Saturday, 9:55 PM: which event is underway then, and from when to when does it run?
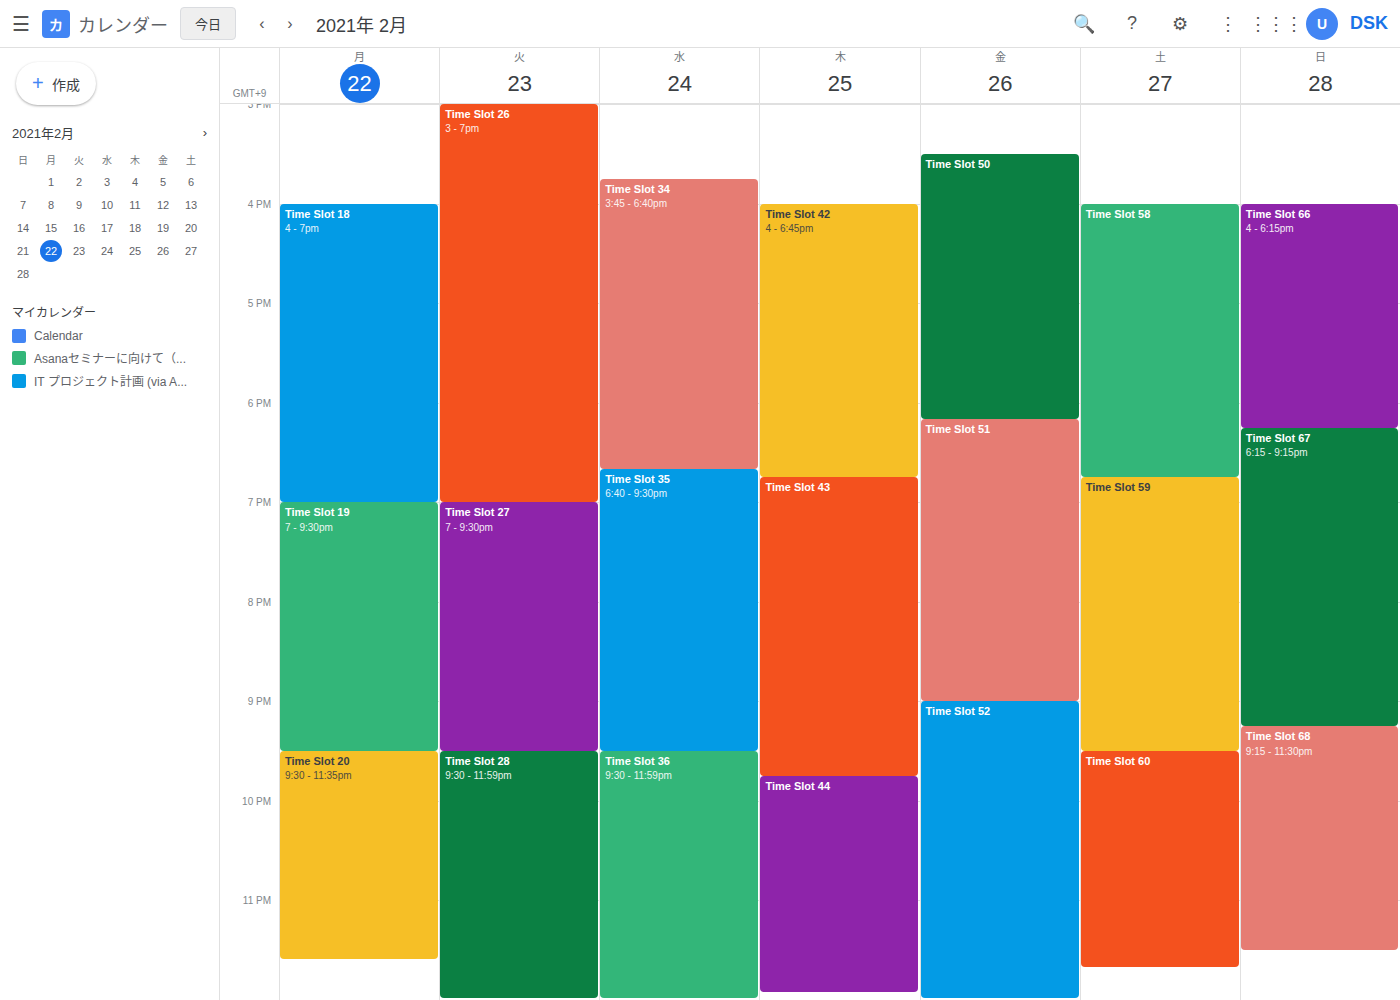
"Time Slot 60", 9:30 PM to 11:40 PM